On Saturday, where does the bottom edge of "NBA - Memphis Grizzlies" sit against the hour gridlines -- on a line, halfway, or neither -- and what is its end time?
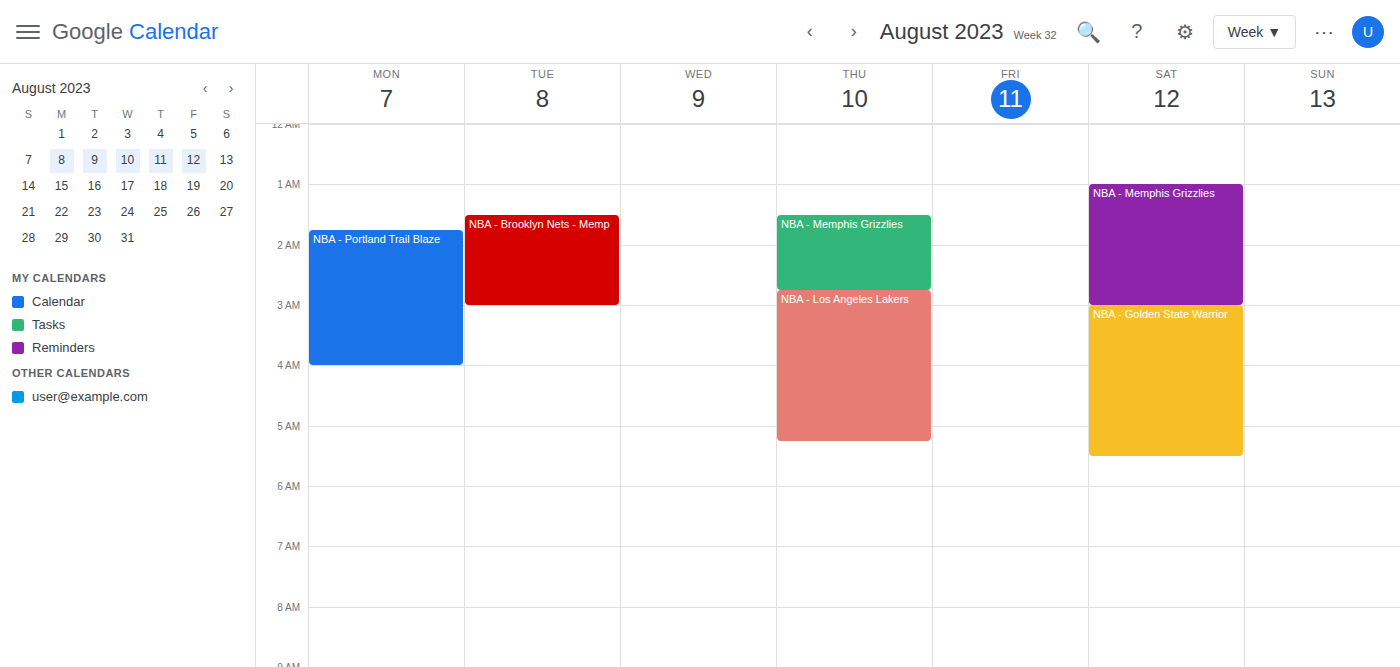
3:00 AM -- exactly on the 3 AM line.